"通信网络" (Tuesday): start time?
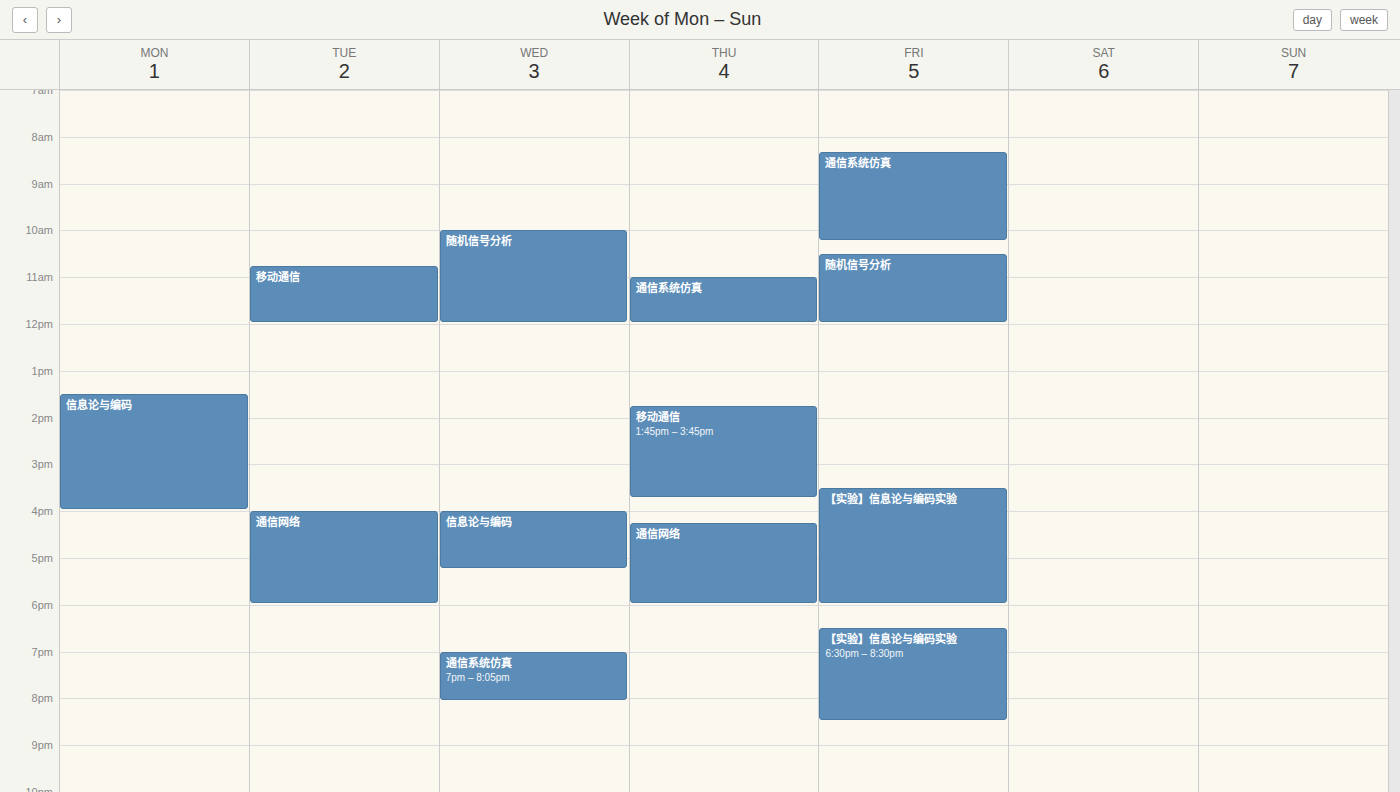
4:00 PM